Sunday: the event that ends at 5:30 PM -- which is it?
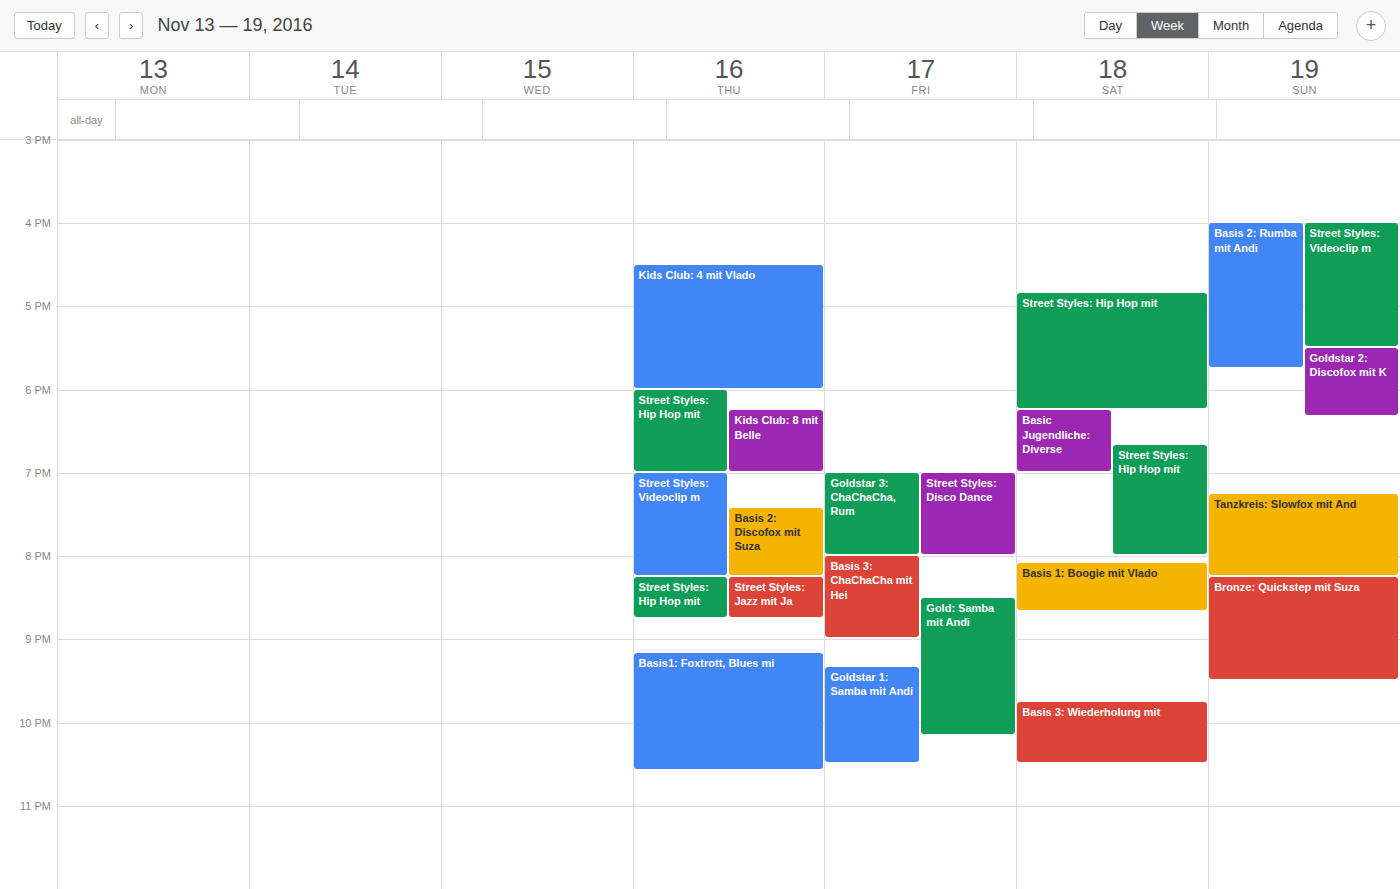
"Street Styles: Videoclip m"